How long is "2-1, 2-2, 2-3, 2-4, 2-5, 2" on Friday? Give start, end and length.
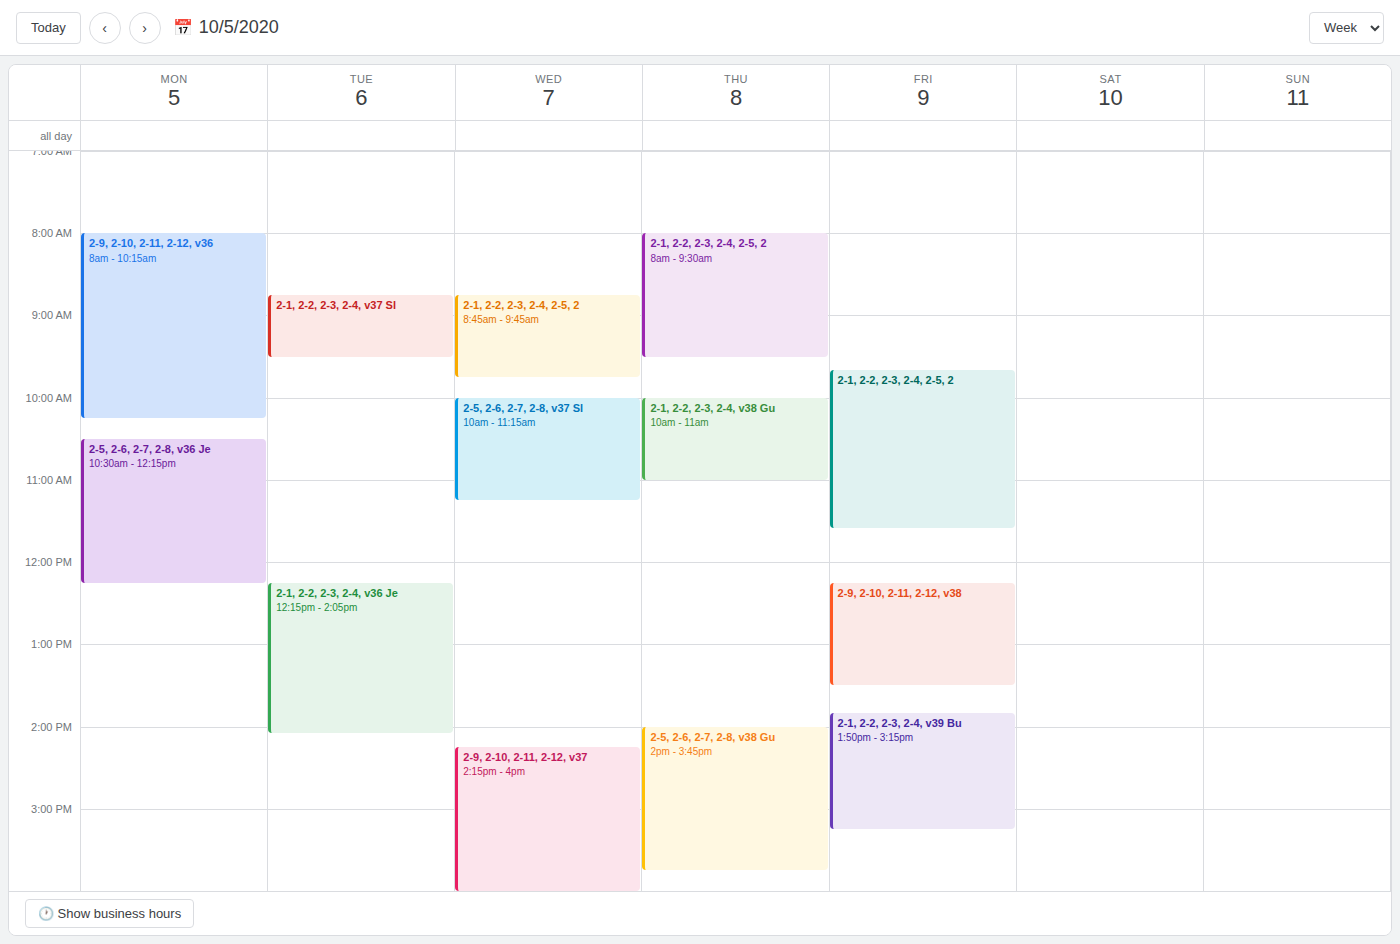
9:40 AM to 11:35 AM, 1 hour 55 minutes